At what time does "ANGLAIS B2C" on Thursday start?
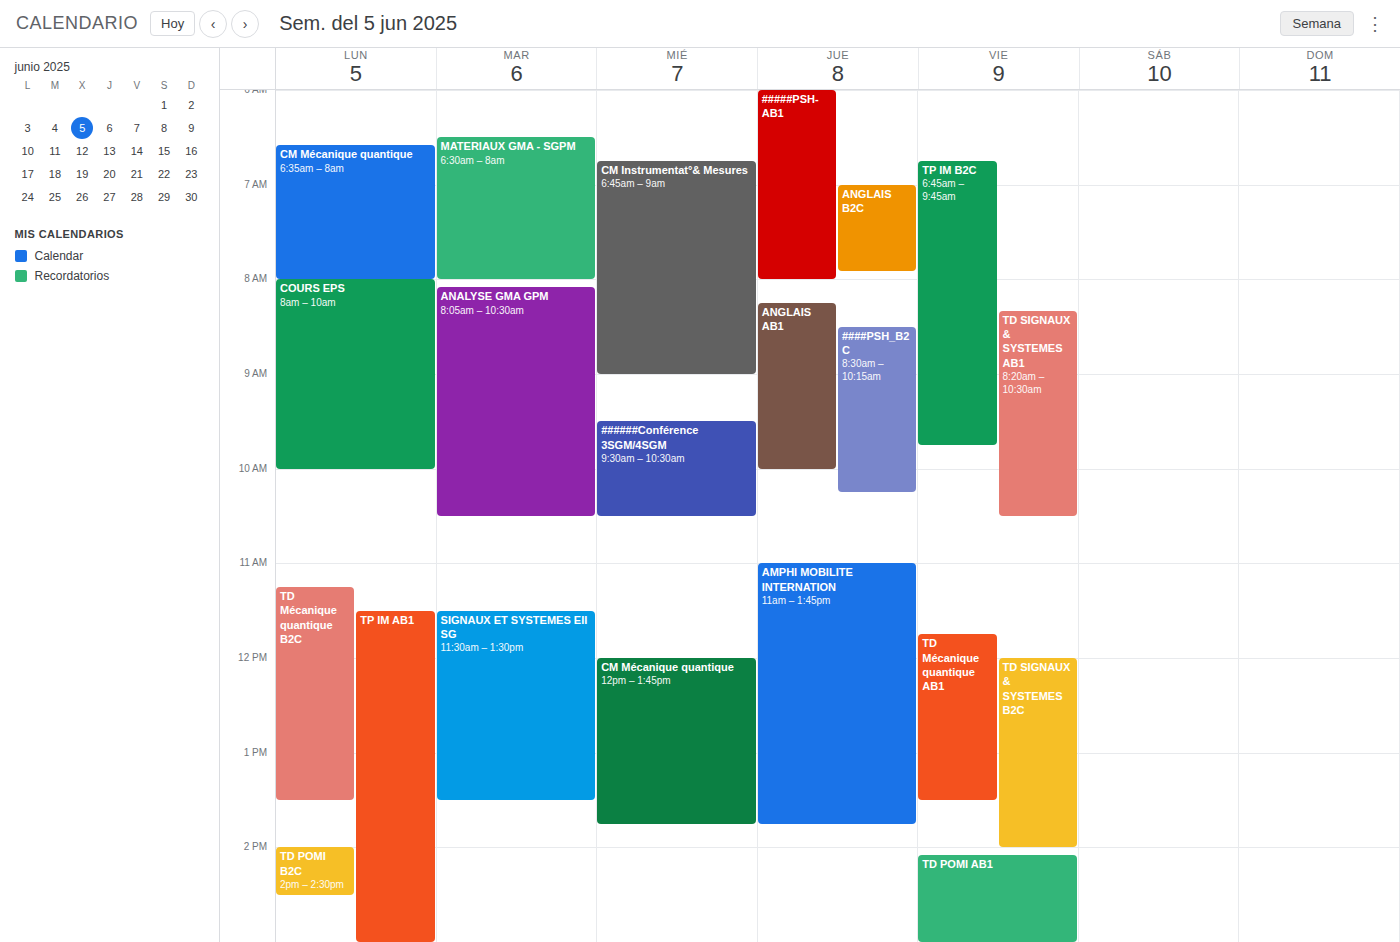
7:00 AM